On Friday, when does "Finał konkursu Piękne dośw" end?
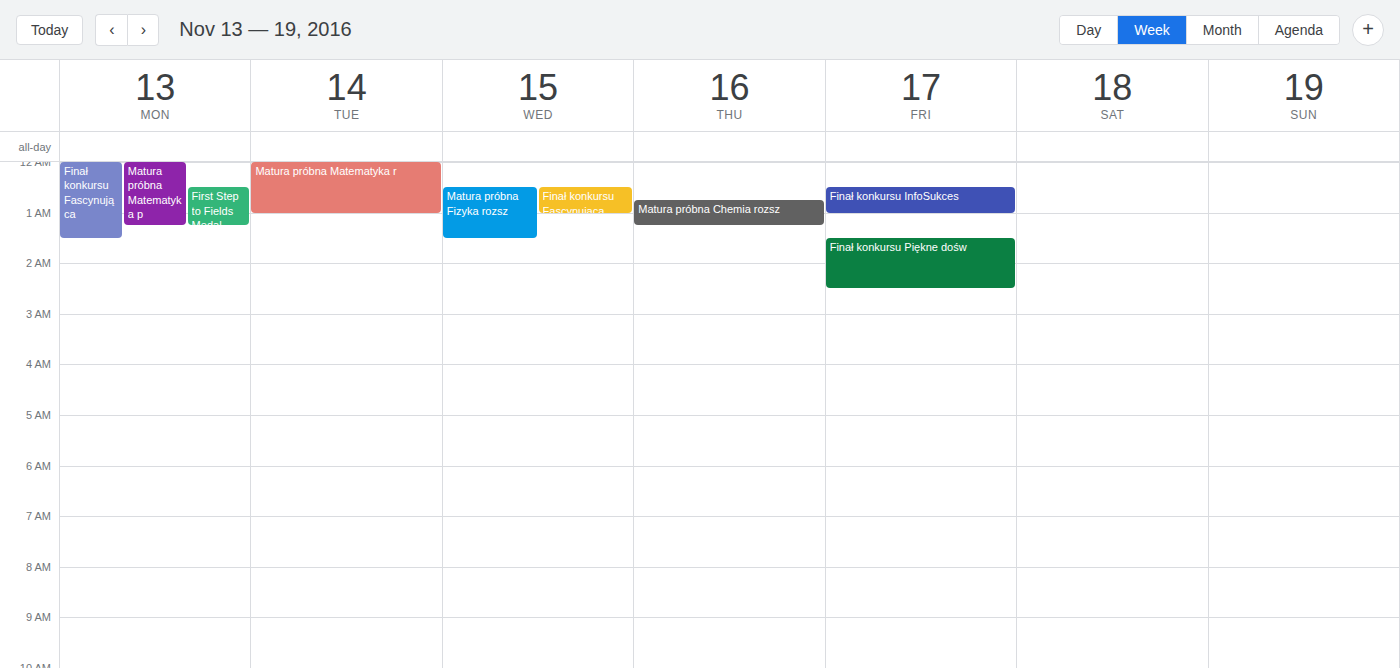
02:30